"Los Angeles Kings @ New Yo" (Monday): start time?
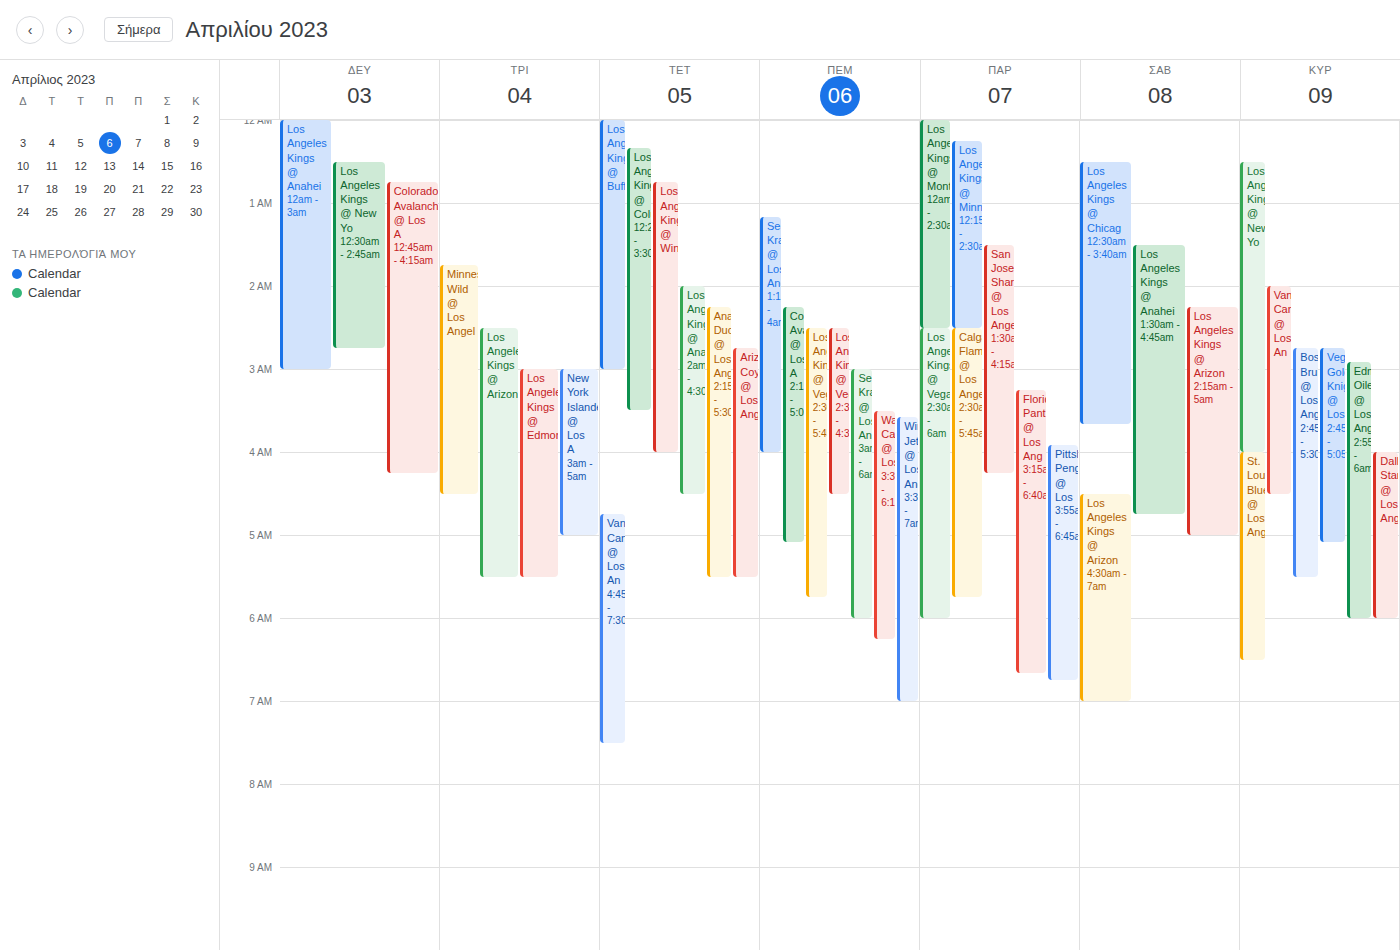
12:30 AM